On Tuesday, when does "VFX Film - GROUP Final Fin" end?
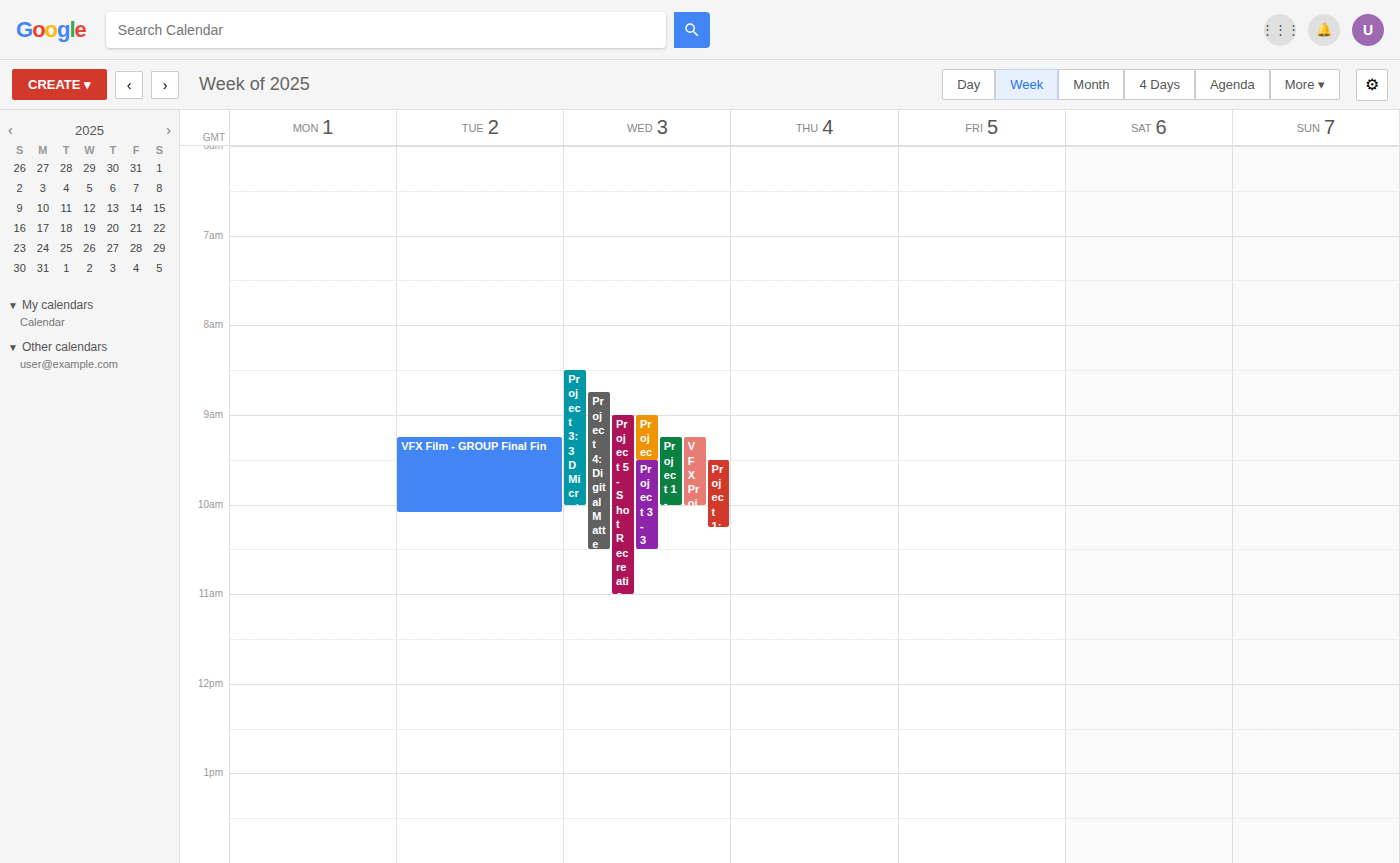
10:05 AM